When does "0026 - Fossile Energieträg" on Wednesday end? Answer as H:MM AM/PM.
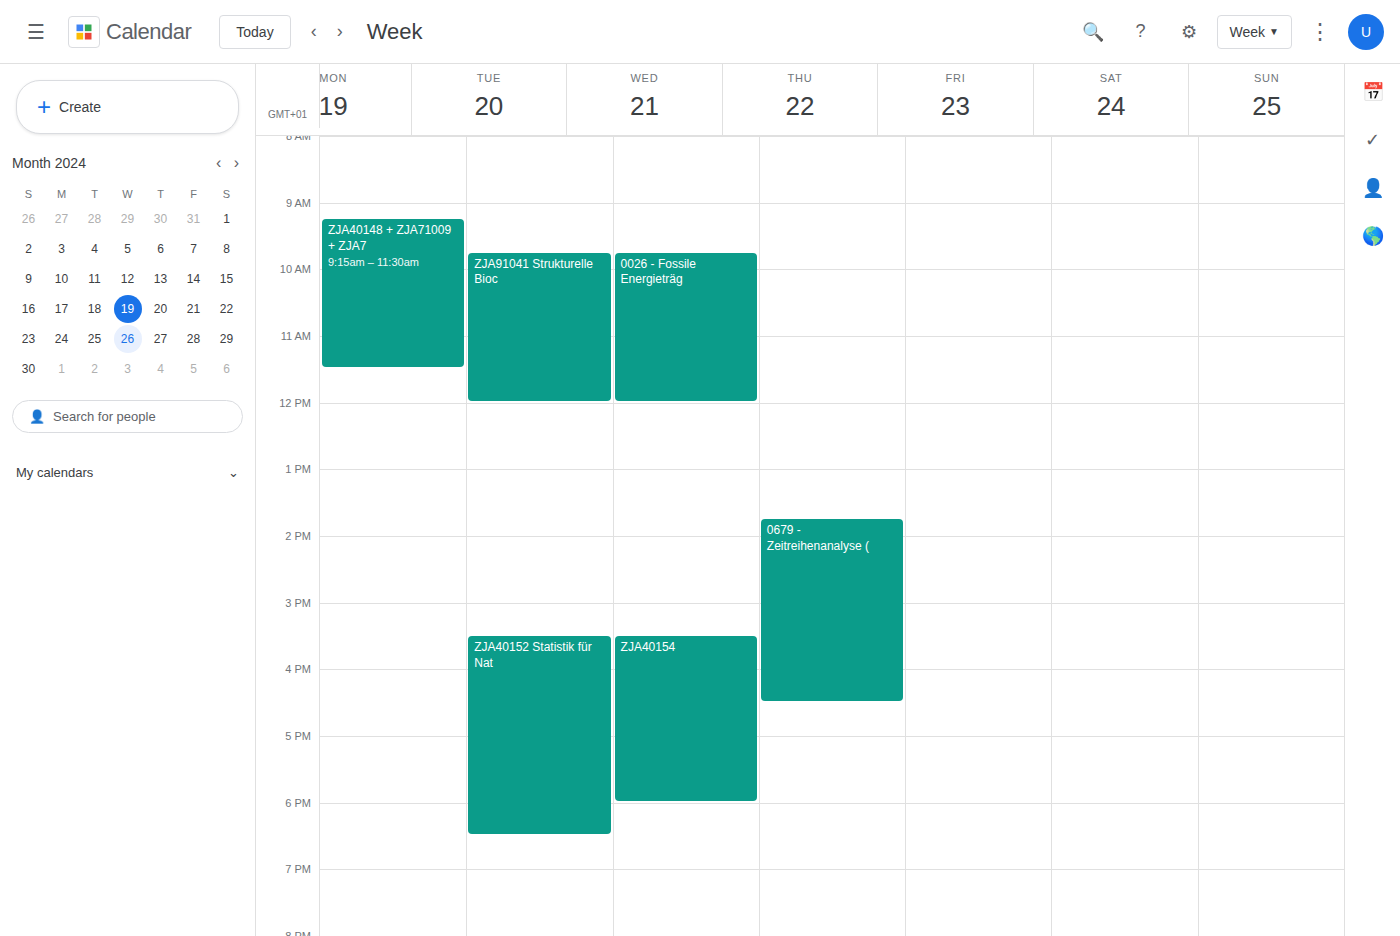
12:00 PM